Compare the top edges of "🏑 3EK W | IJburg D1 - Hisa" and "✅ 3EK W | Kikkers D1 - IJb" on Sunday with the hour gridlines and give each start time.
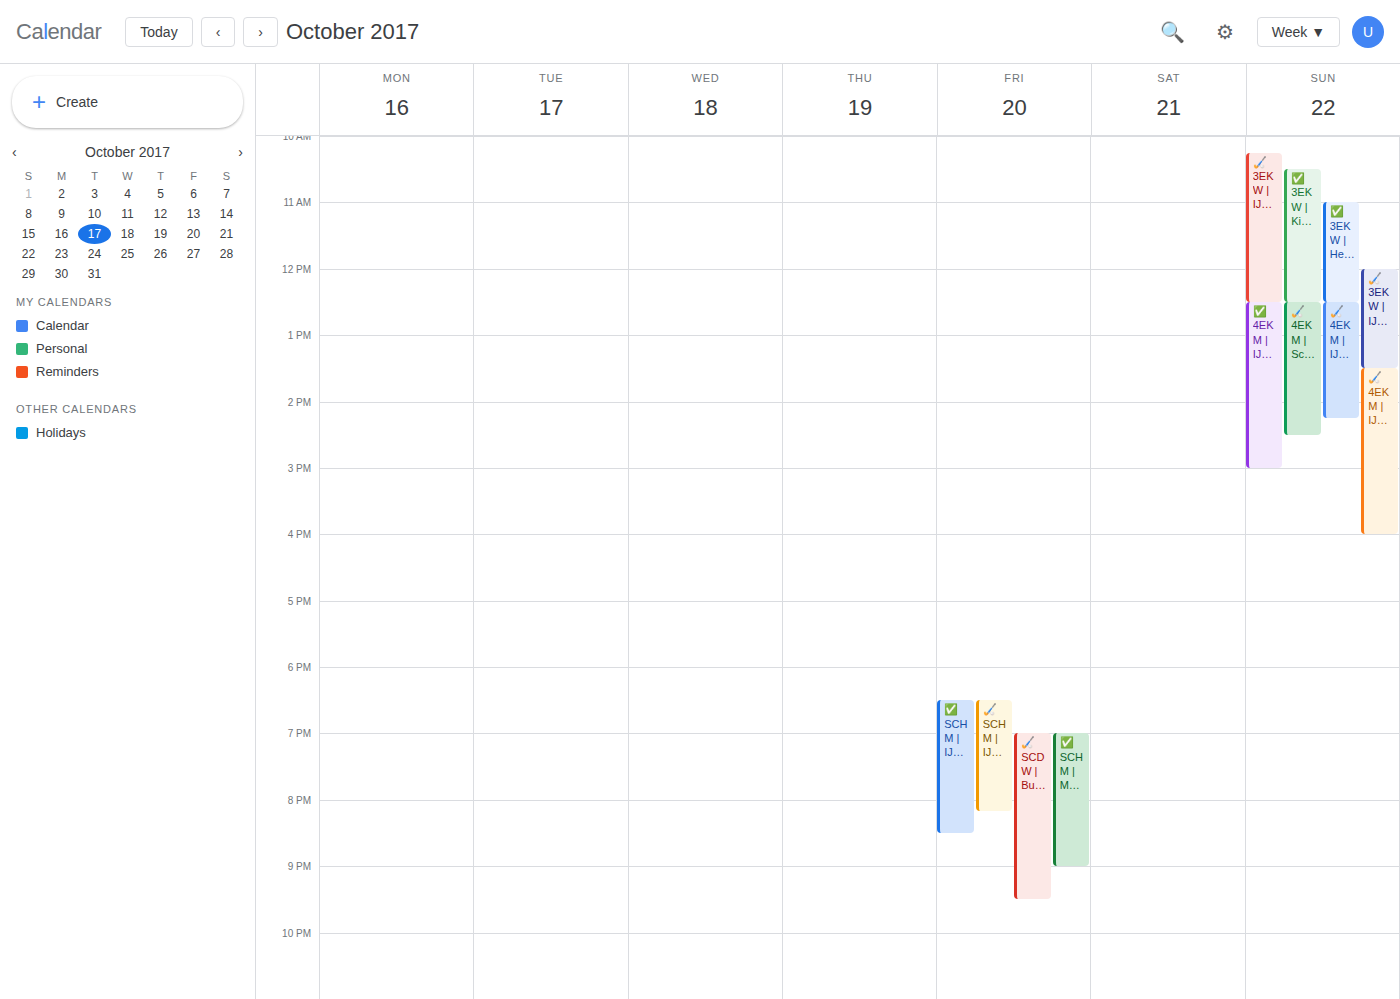
"🏑 3EK W | IJburg D1 - Hisa": 10:15 AM, neither: a quarter of the way from the 10 AM line to the 11 AM line. "✅ 3EK W | Kikkers D1 - IJb": 10:30 AM, halfway between the 10 AM and 11 AM lines.